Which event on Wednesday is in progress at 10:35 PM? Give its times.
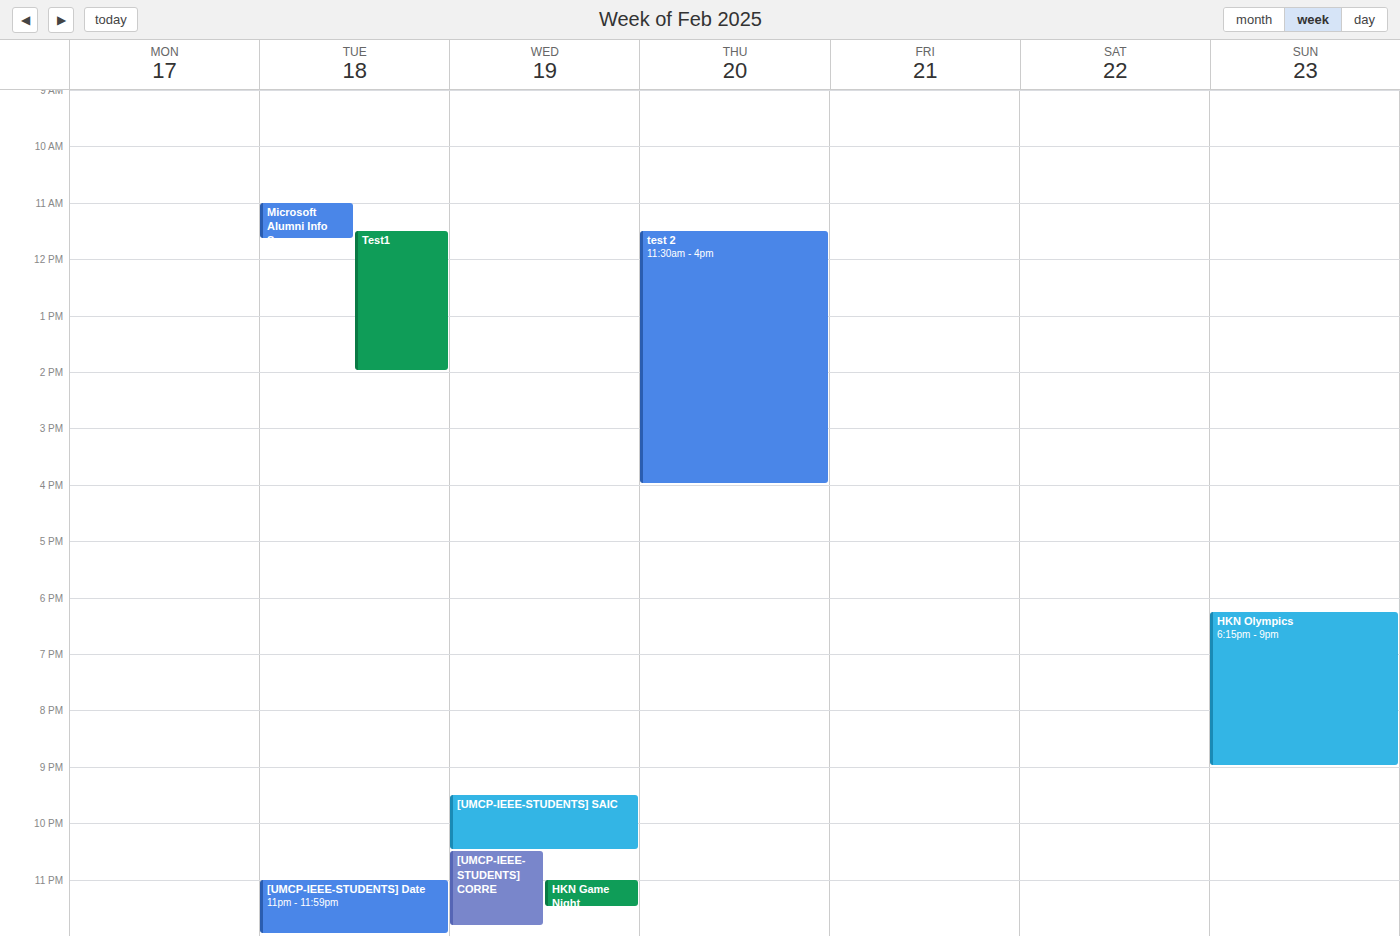
"[UMCP-IEEE-STUDENTS] CORRE", 10:30 PM to 11:50 PM